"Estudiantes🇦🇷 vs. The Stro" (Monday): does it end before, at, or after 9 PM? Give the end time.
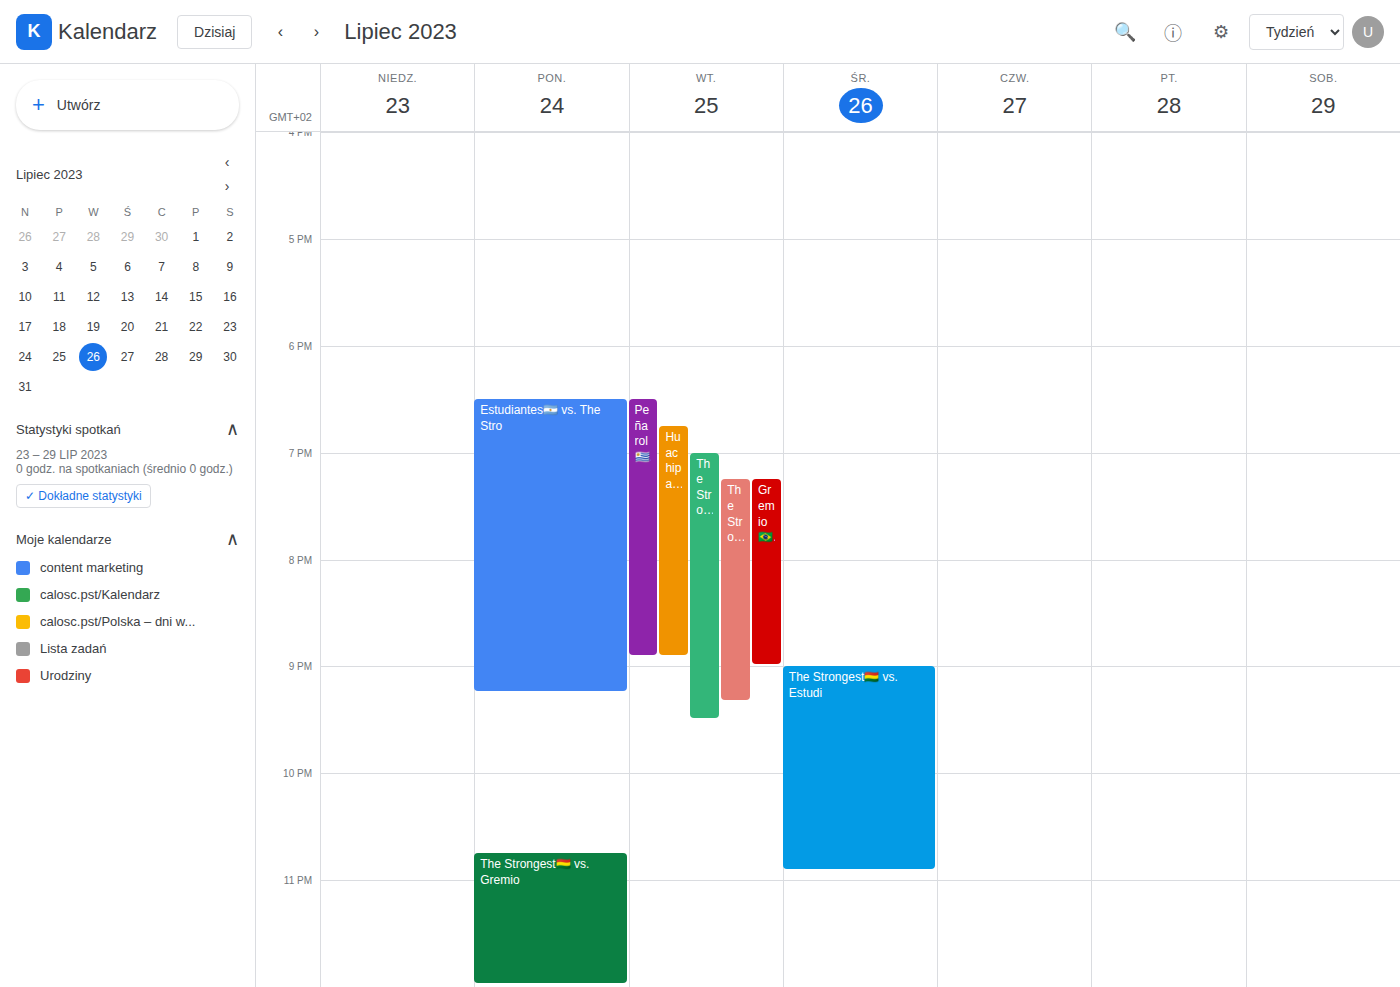
9:15 PM -- after 9 PM, 15 minutes below the 9 PM line.